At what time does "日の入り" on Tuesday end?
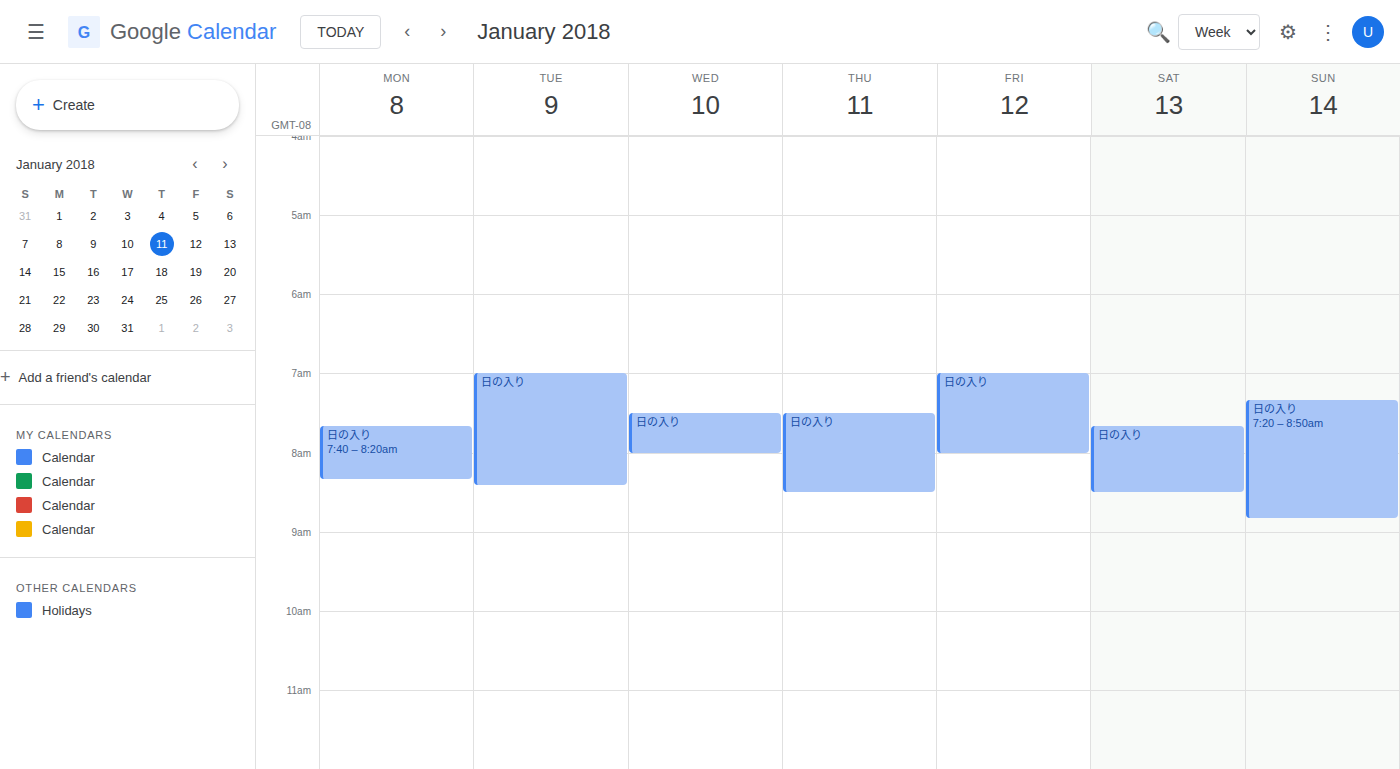
8:25 AM